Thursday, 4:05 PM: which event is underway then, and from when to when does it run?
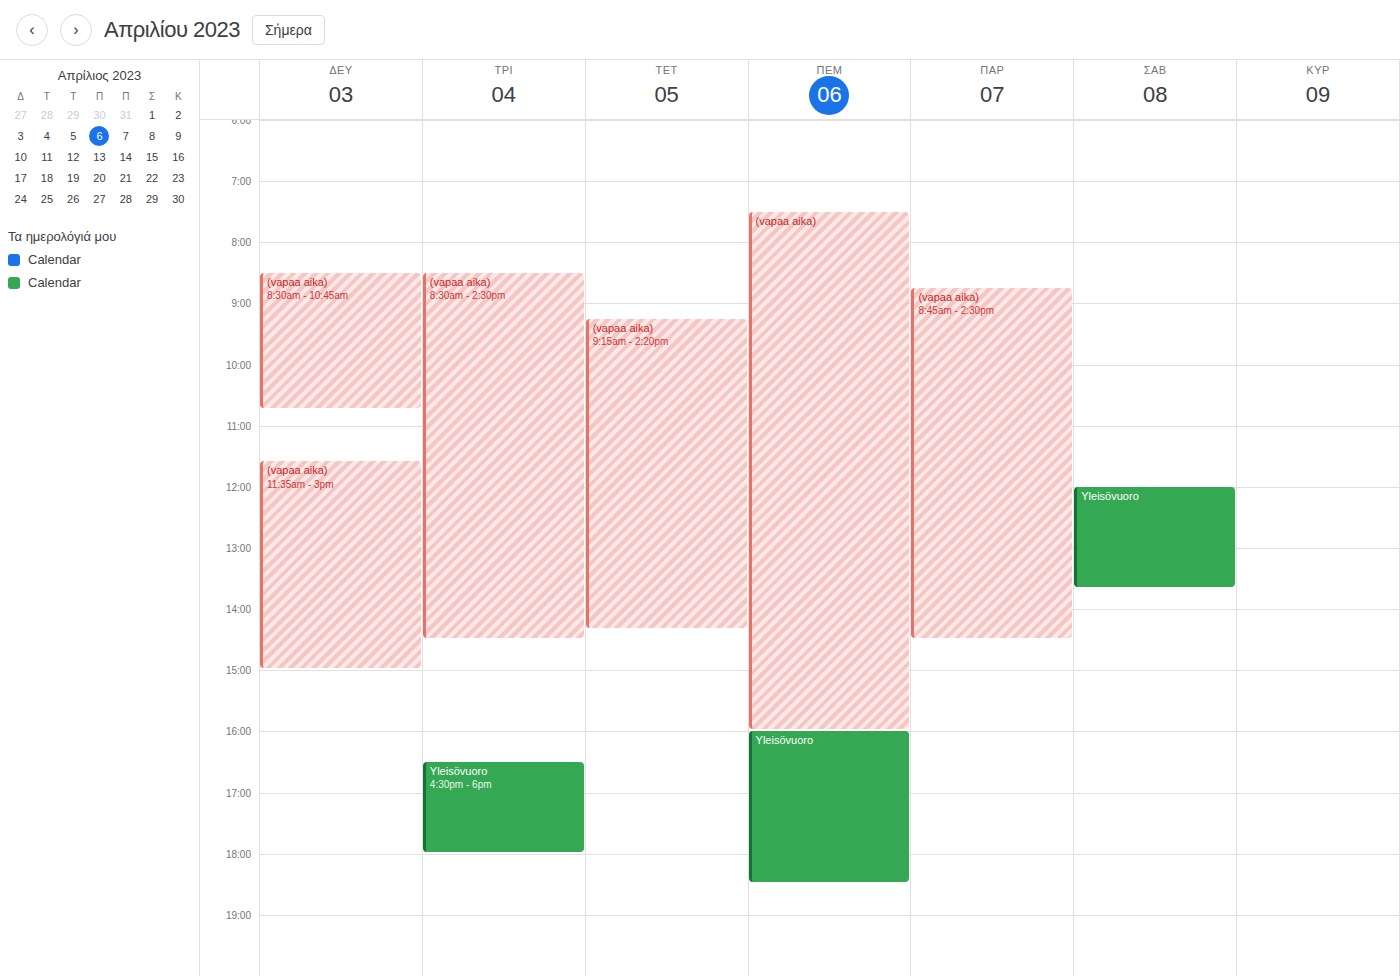
"Yleisövuoro", 4:00 PM to 6:30 PM